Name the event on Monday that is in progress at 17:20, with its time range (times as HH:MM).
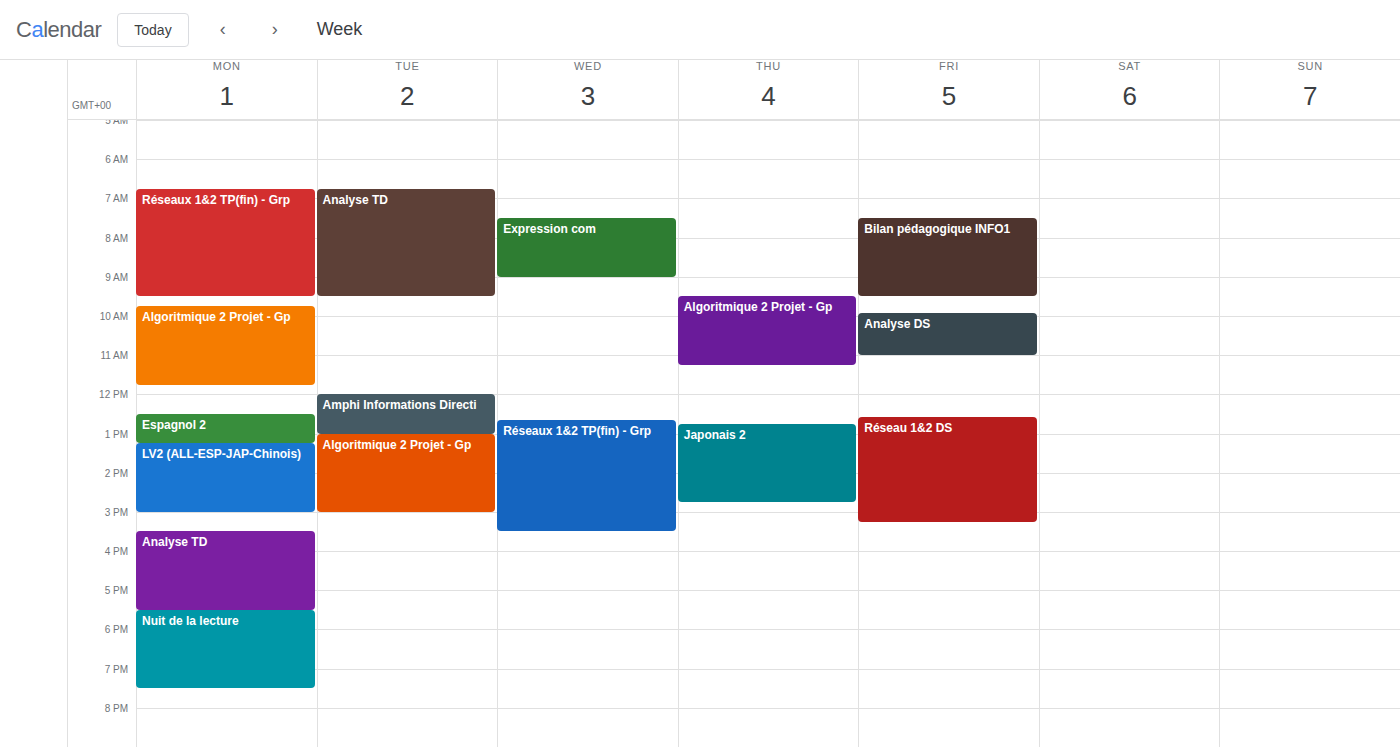
"Analyse TD", 15:30 to 17:30